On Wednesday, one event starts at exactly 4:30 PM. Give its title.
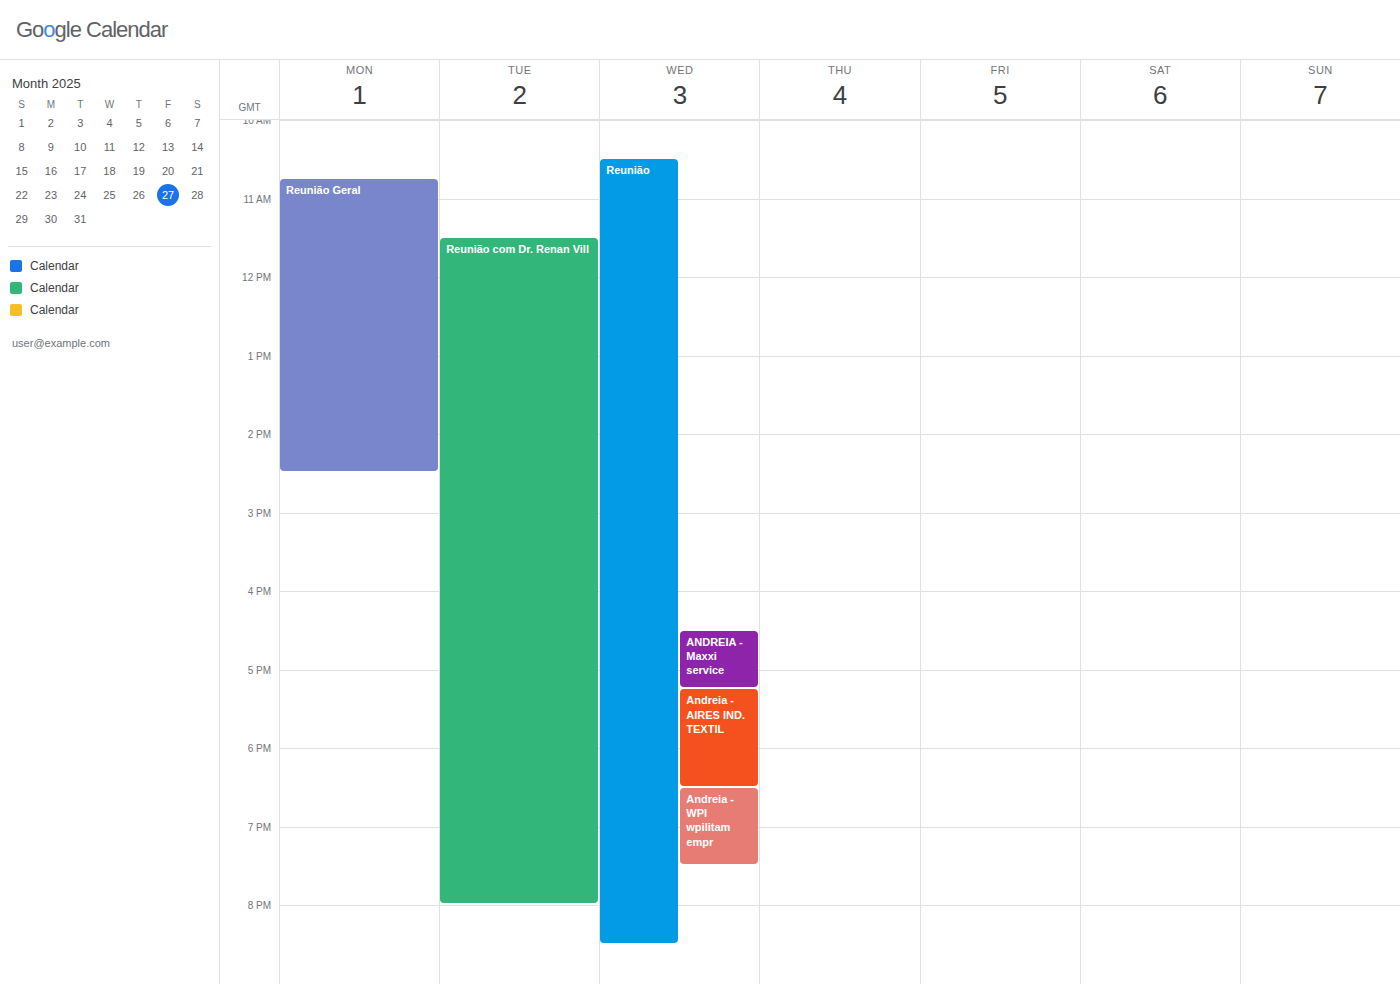
"ANDREIA - Maxxi service"